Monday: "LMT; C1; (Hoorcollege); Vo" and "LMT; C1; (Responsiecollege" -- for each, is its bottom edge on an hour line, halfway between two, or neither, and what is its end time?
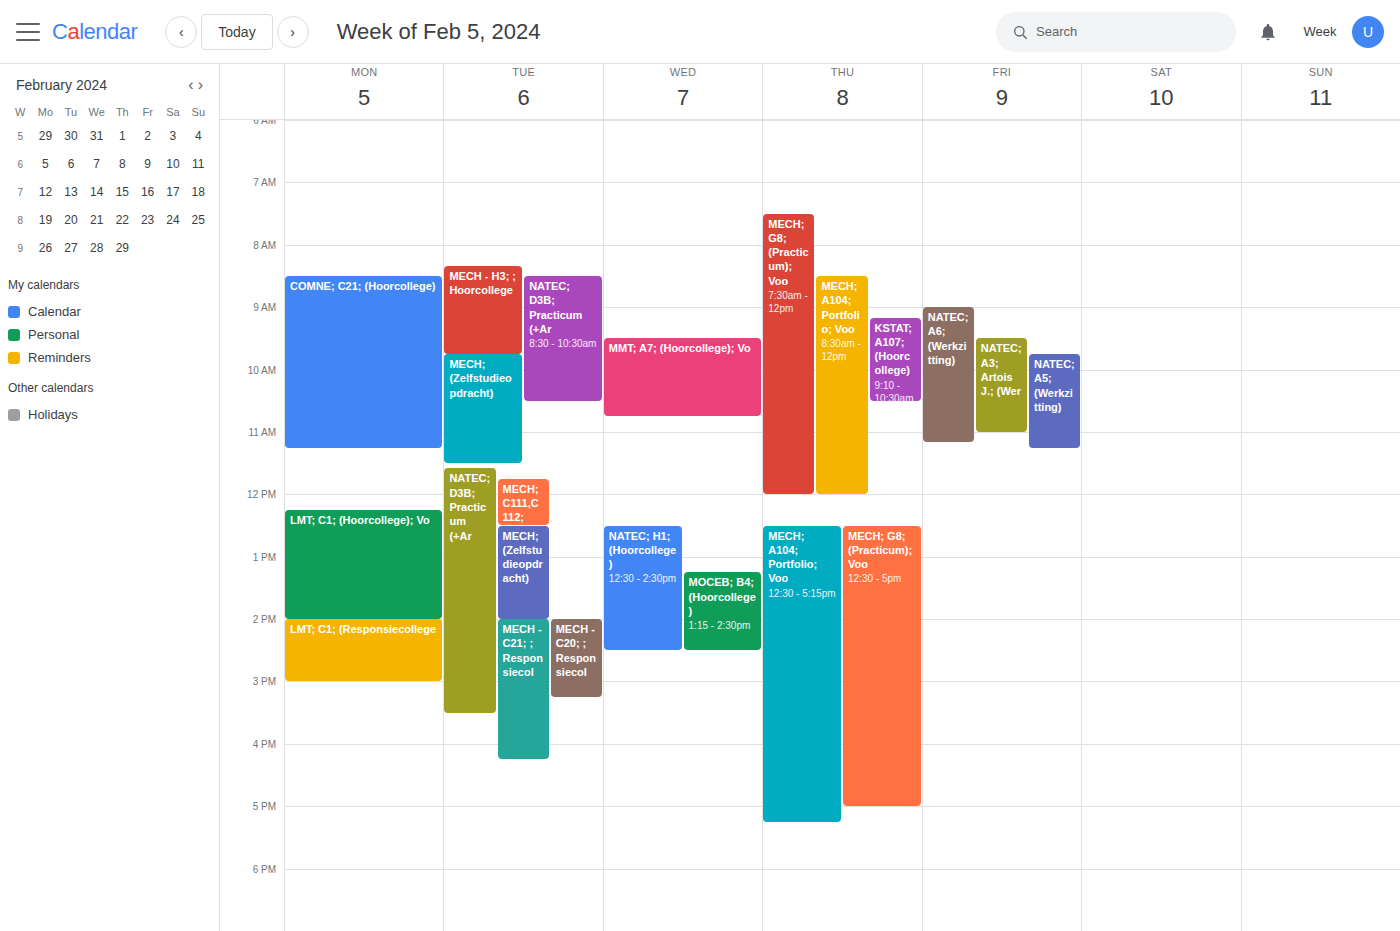
"LMT; C1; (Hoorcollege); Vo": 2:00 PM, exactly on the 2 PM line. "LMT; C1; (Responsiecollege": 3:00 PM, exactly on the 3 PM line.